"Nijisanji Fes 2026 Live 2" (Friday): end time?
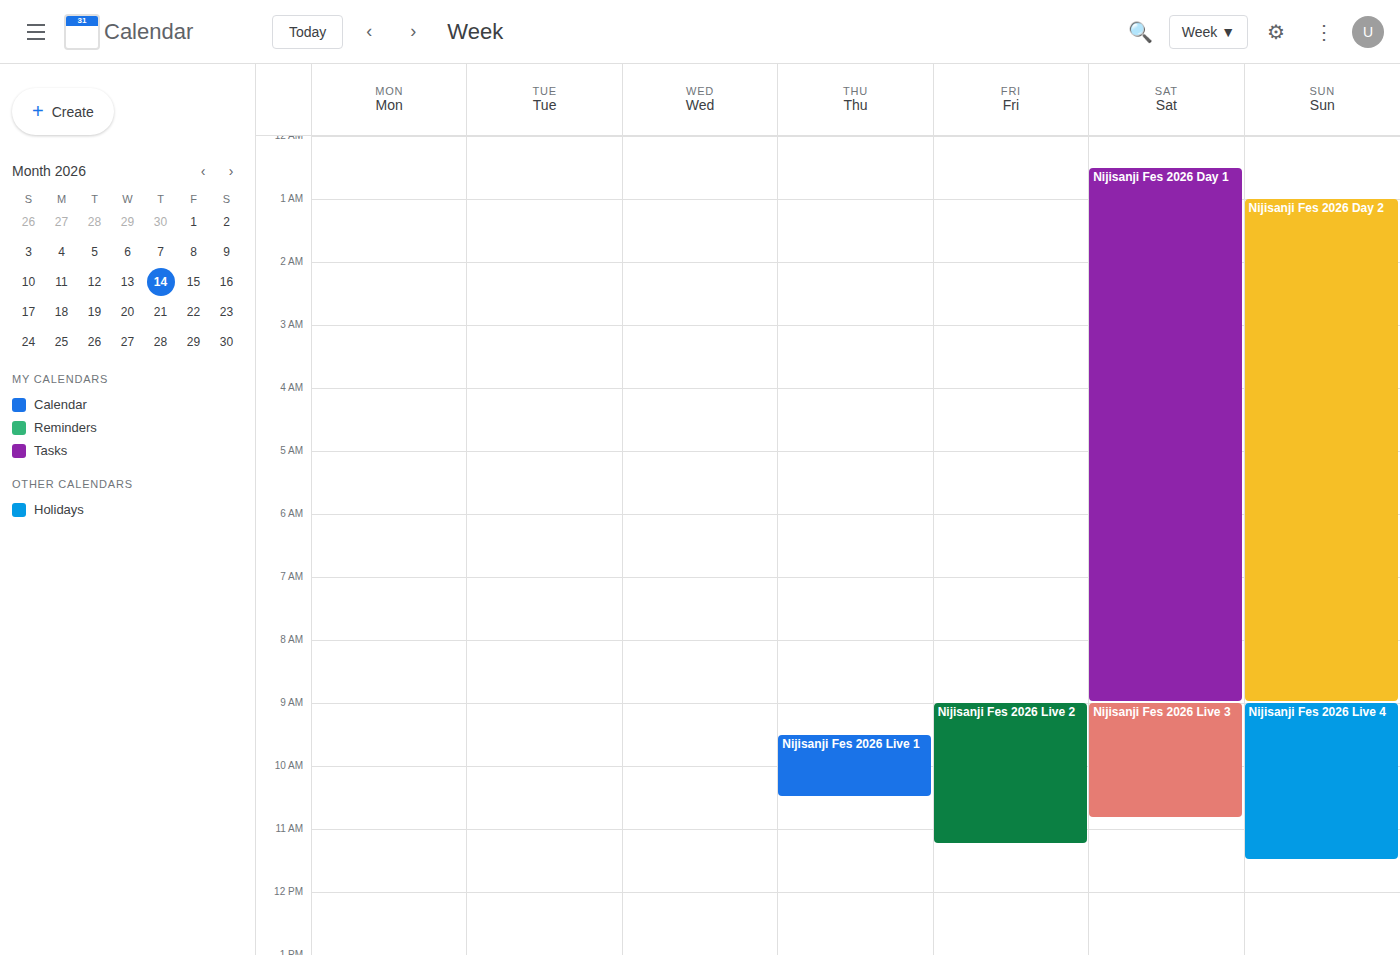
11:15 AM